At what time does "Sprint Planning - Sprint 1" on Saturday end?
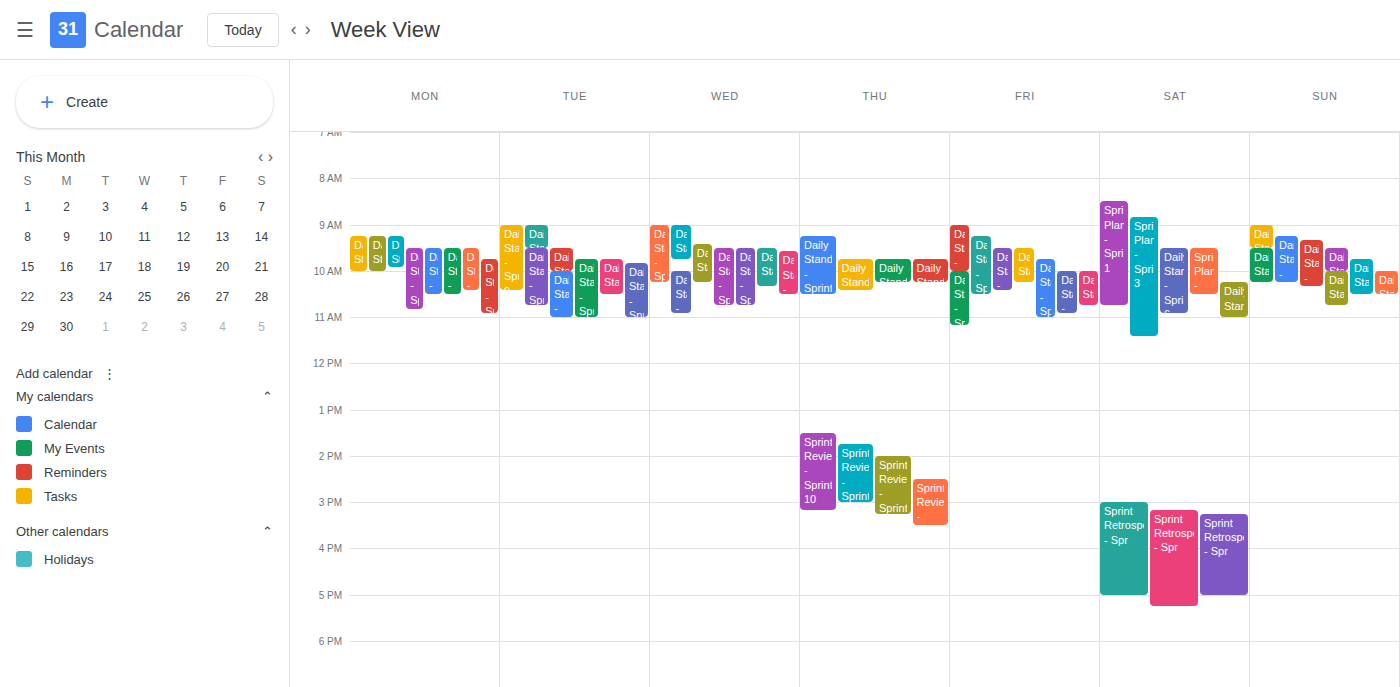
10:45 AM